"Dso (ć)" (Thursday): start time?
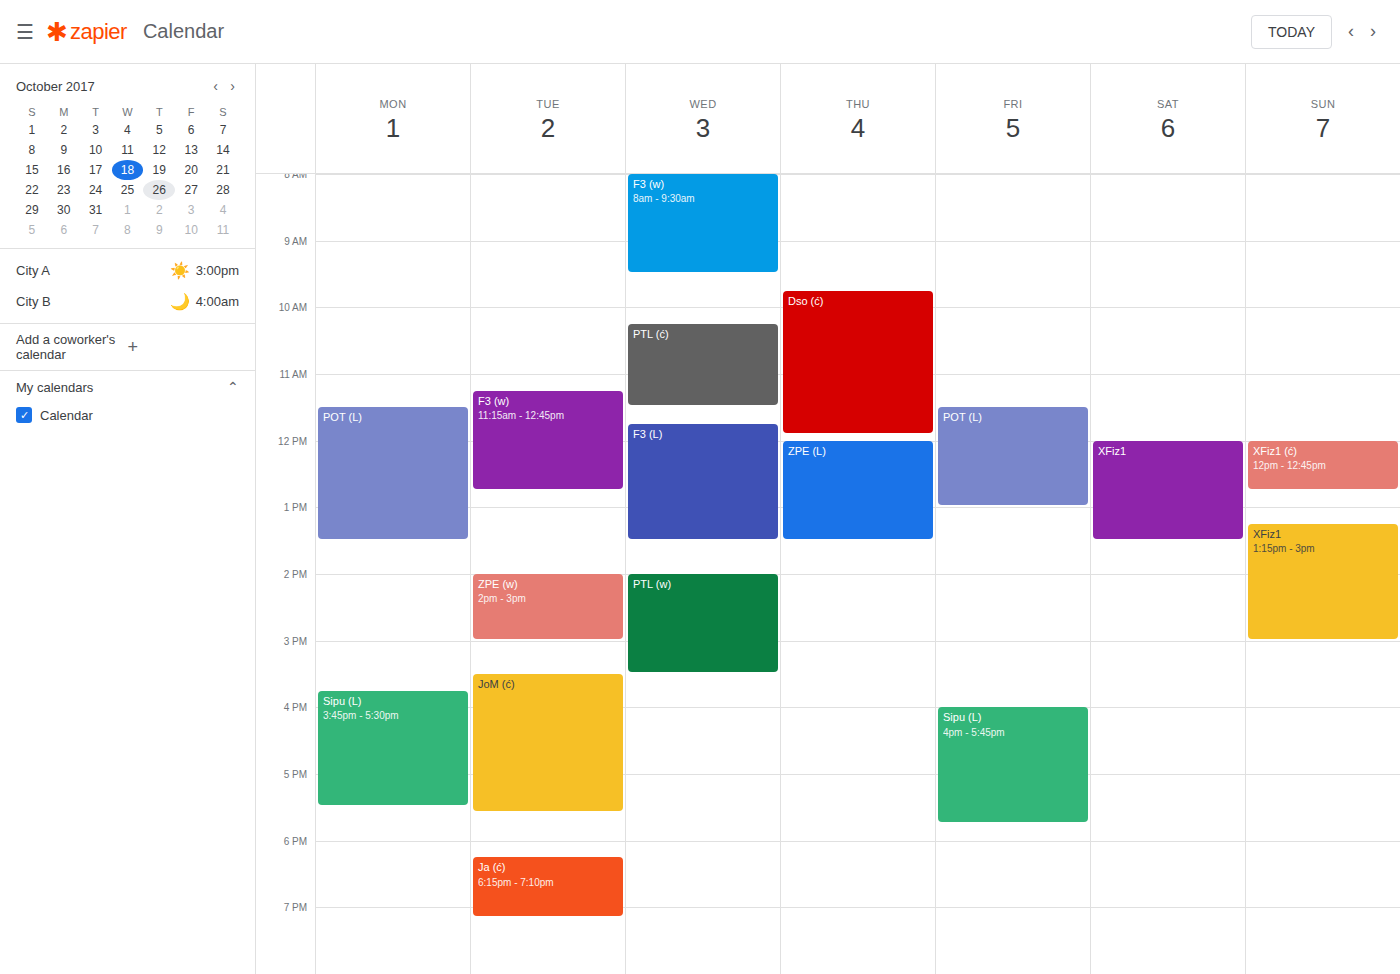
9:45 AM